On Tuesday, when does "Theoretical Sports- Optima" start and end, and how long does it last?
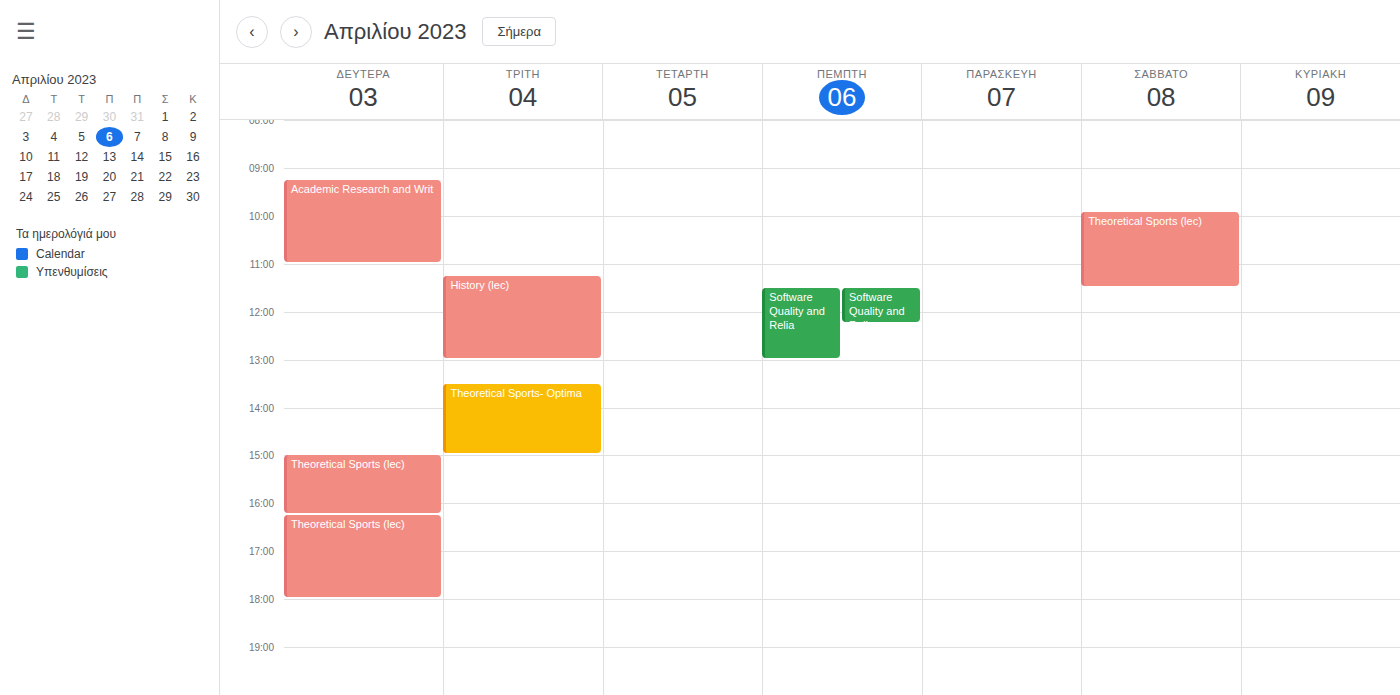
1:30 PM to 3:00 PM, 1 hour 30 minutes